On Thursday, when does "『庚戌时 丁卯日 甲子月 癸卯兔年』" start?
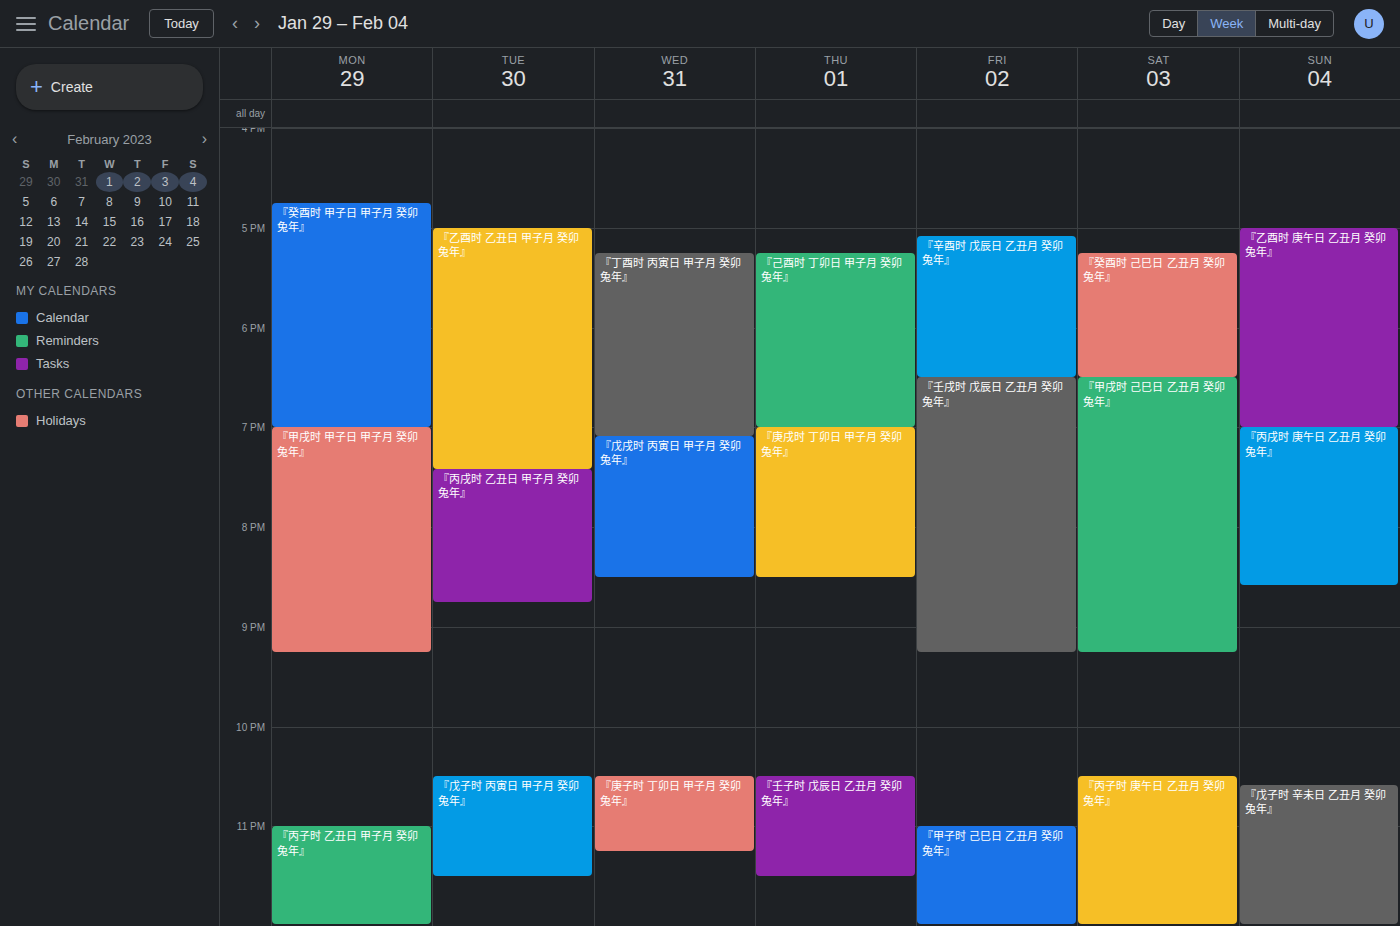
7:00 PM